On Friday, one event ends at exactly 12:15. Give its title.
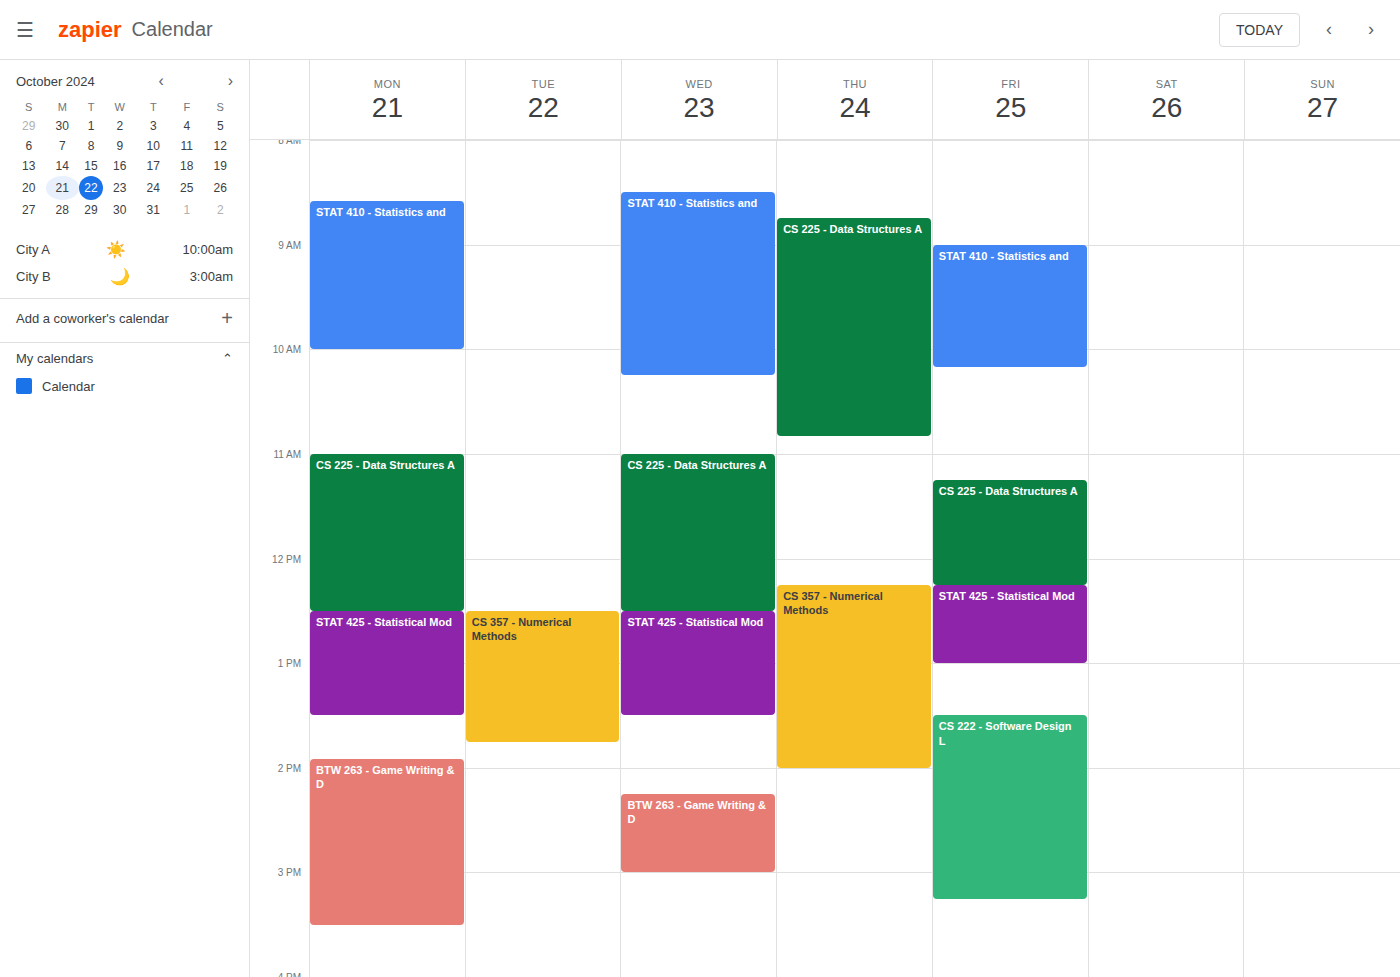
"CS 225 - Data Structures A"